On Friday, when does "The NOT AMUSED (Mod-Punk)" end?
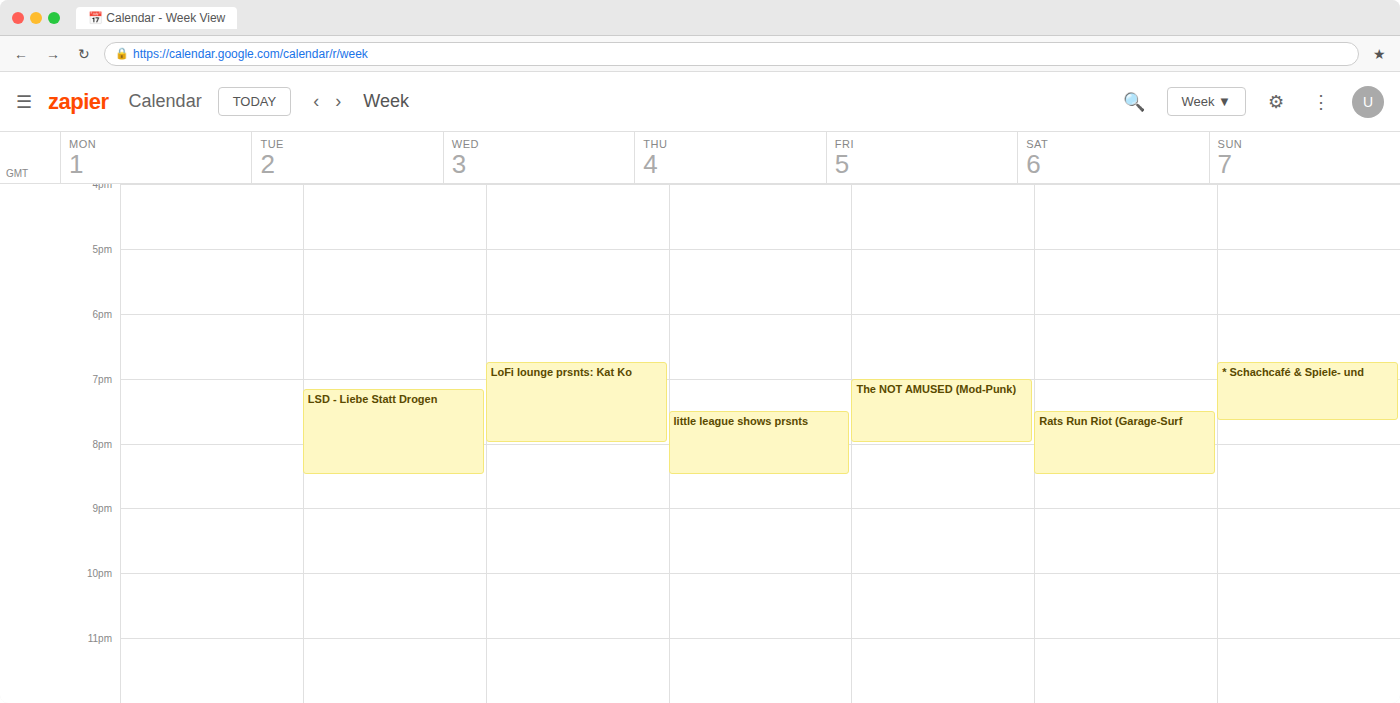
8:00 PM